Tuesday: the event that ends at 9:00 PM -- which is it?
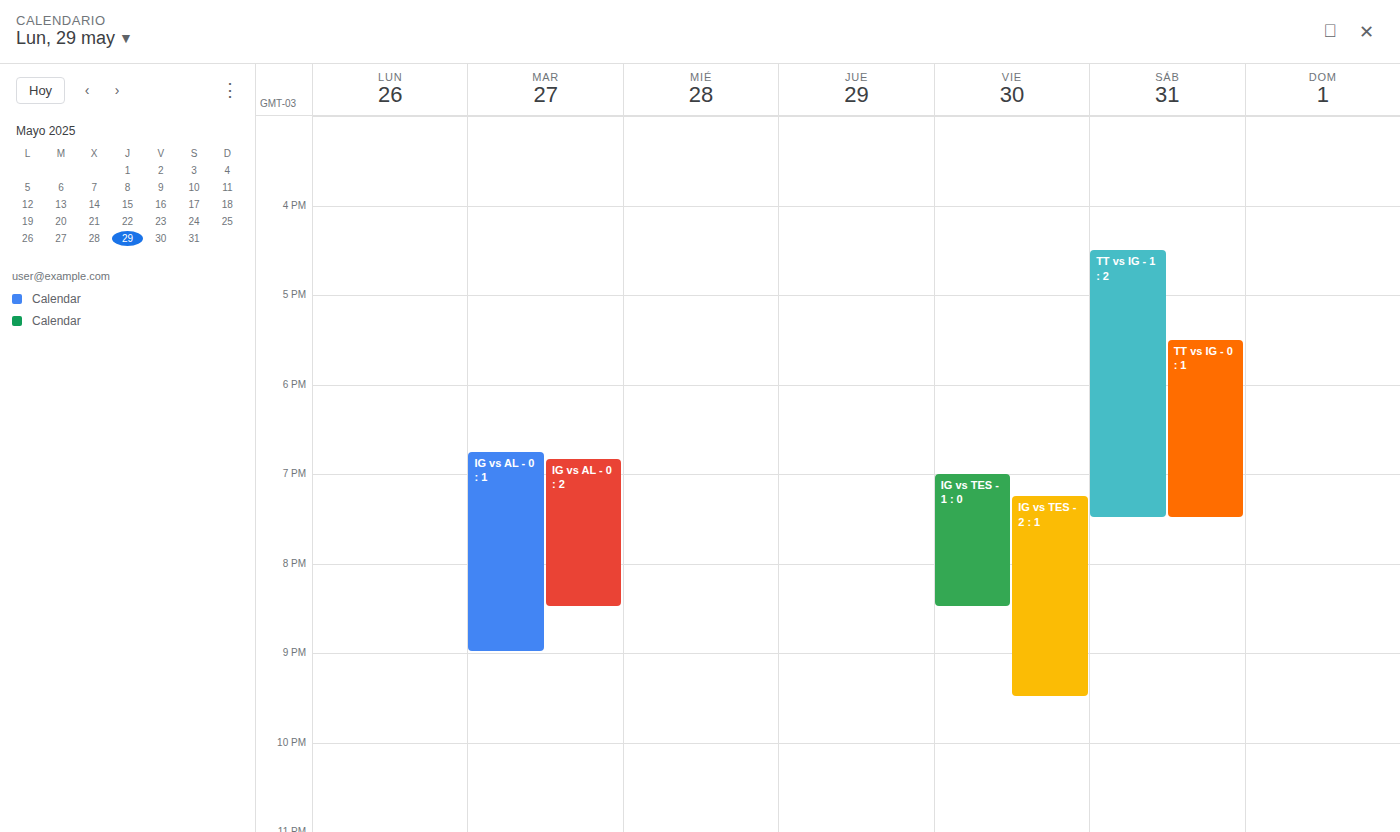
"IG vs AL - 0 : 1"